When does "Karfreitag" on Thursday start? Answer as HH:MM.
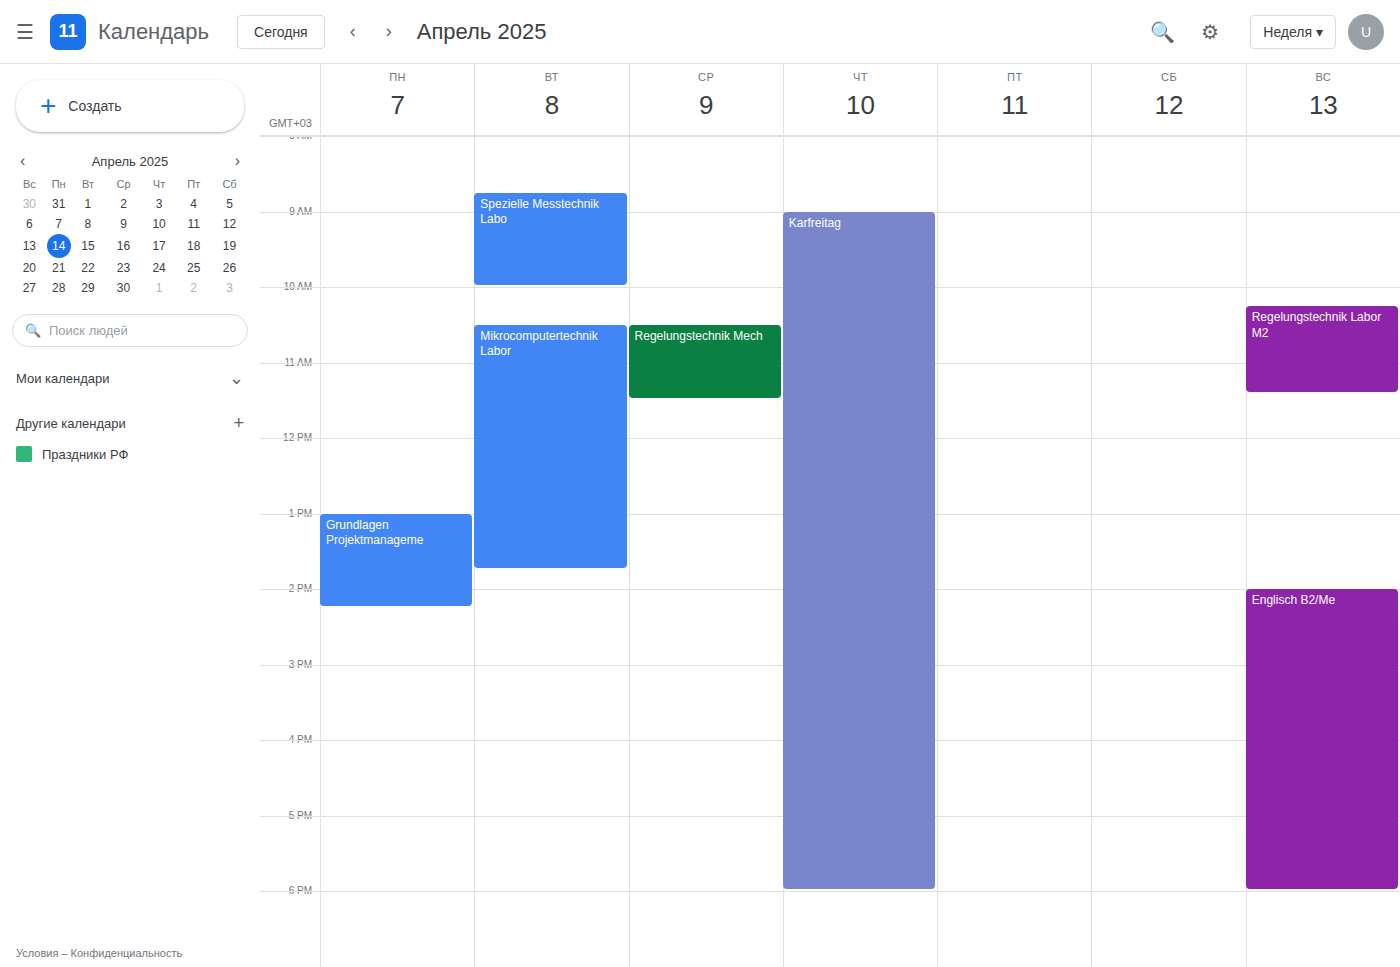
09:00